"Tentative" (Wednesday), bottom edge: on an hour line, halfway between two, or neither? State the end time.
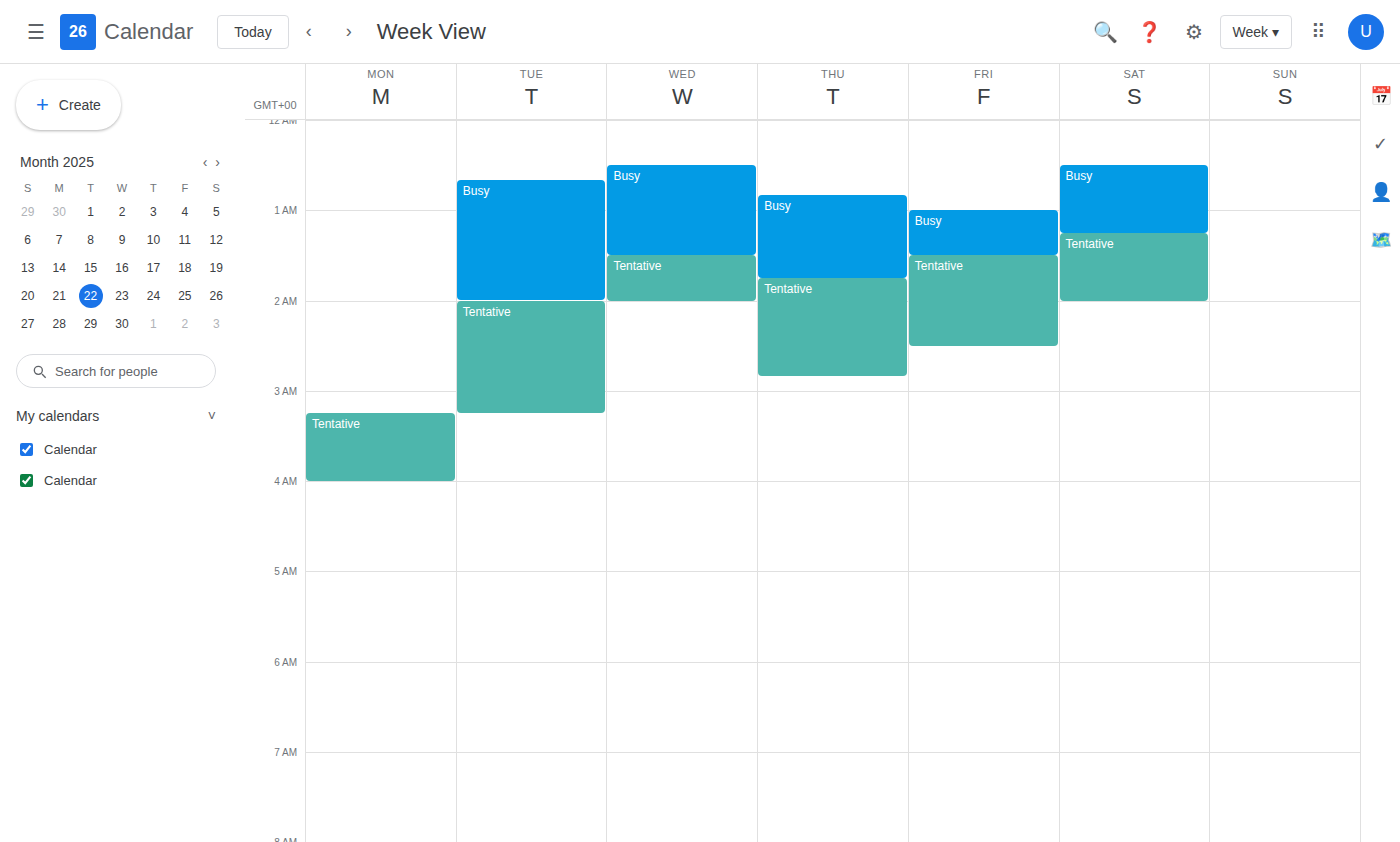
02:00 -- exactly on the 02:00 line.